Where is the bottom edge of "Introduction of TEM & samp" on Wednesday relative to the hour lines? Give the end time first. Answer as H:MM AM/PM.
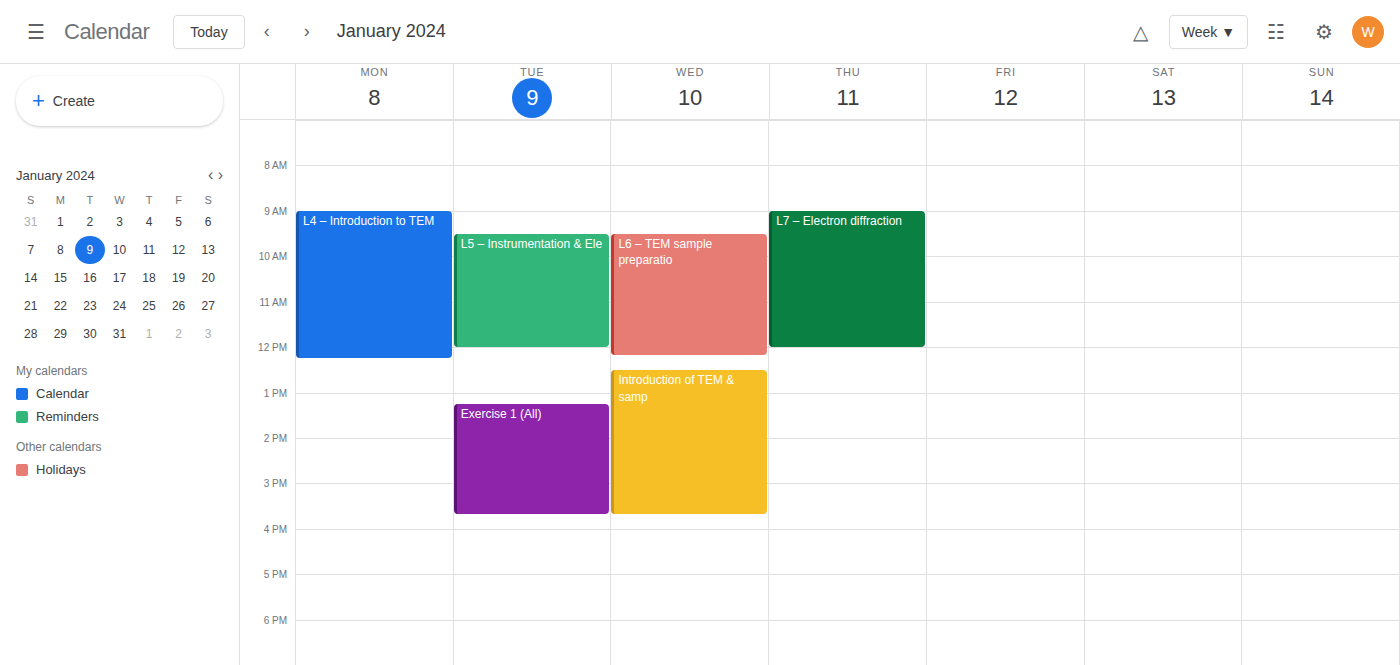
3:40 PM -- neither: 40 minutes below the 3 PM line and 20 minutes above the 4 PM line.